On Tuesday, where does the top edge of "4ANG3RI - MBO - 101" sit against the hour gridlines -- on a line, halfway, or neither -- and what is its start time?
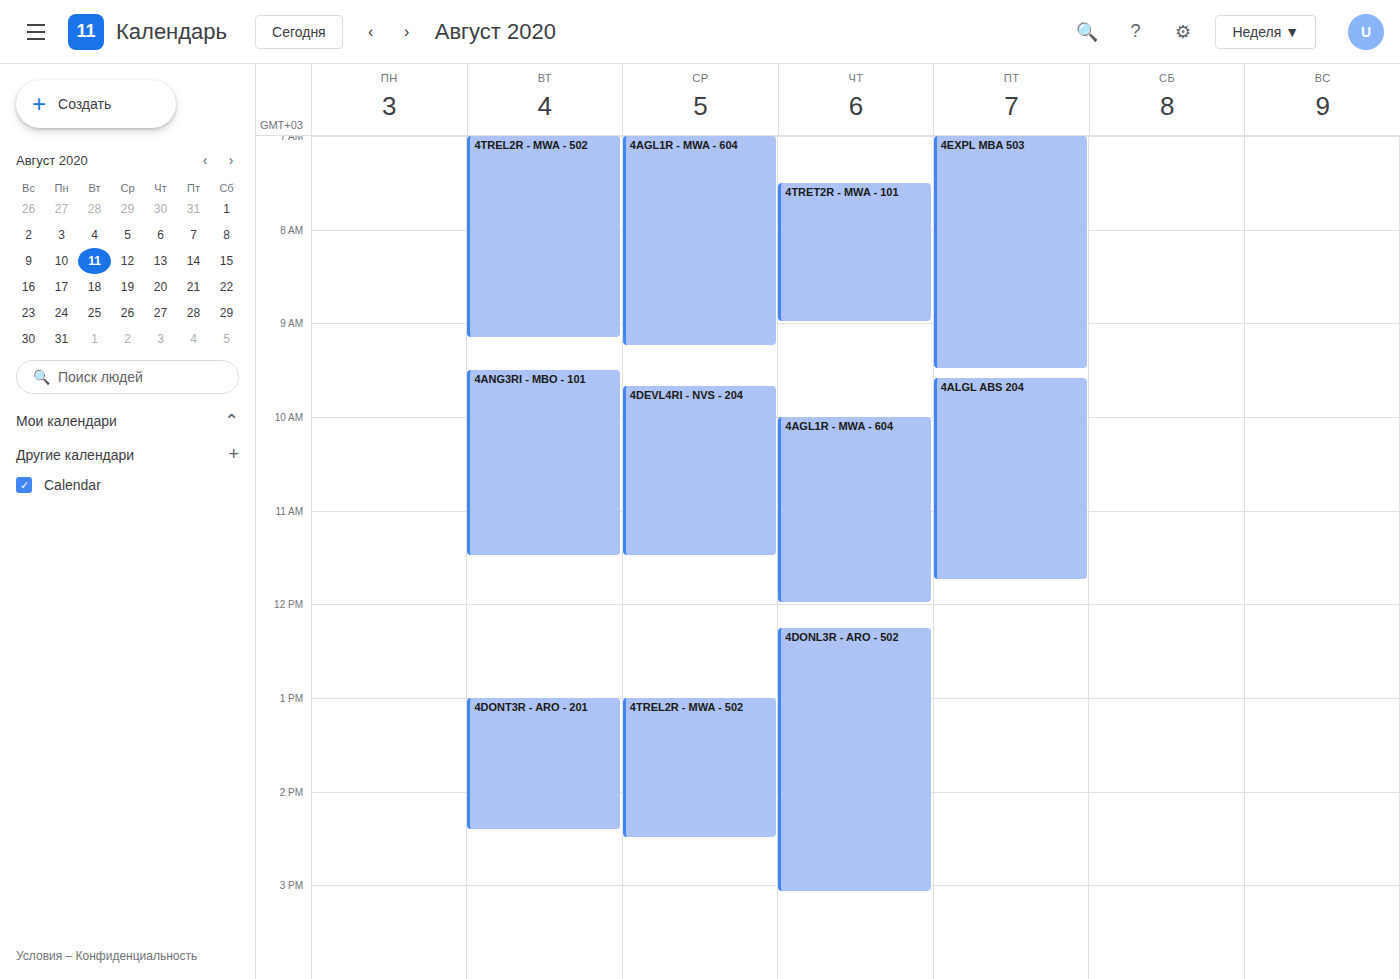
09:30 -- halfway between the 09:00 and 10:00 lines.